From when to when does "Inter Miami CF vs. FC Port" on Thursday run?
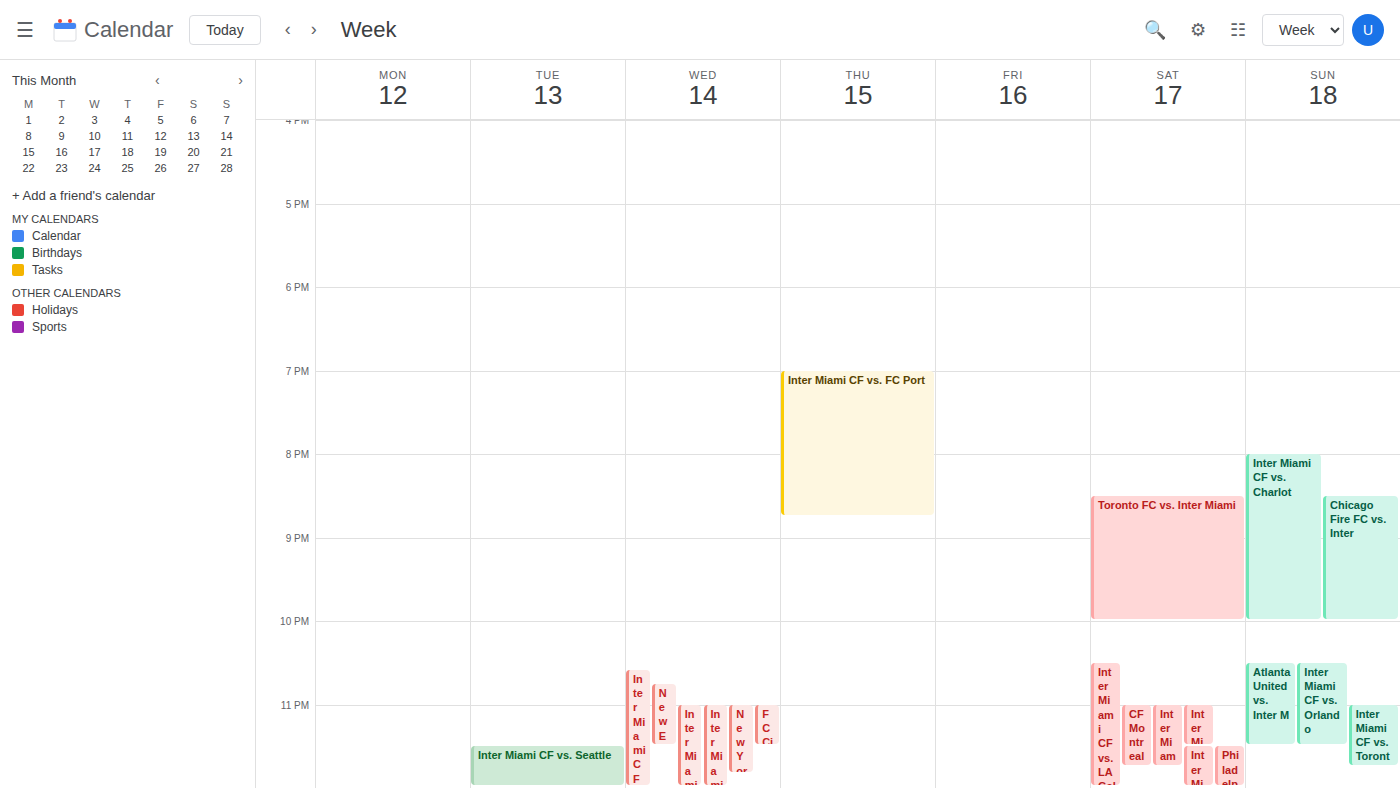
7:00 PM to 8:45 PM